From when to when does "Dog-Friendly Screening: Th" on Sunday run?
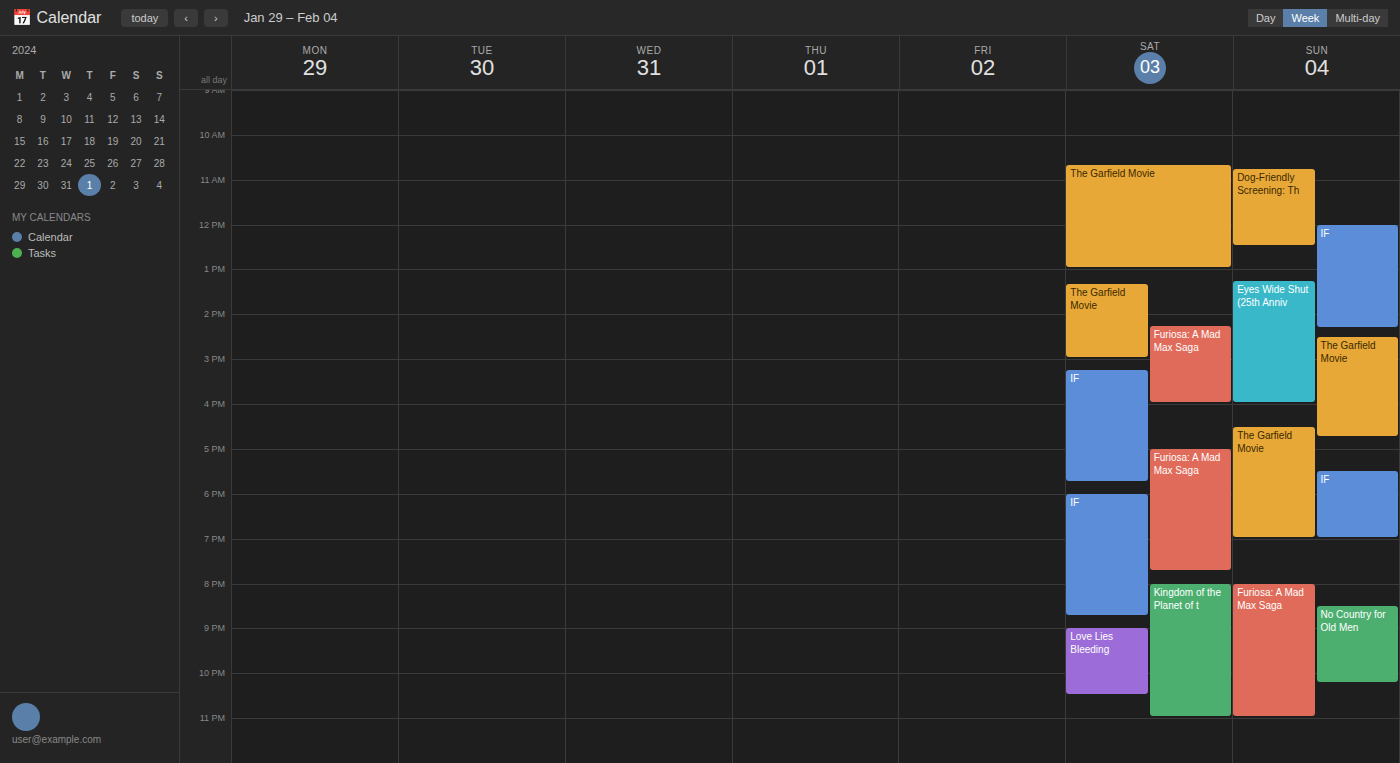
10:45 AM to 12:30 PM